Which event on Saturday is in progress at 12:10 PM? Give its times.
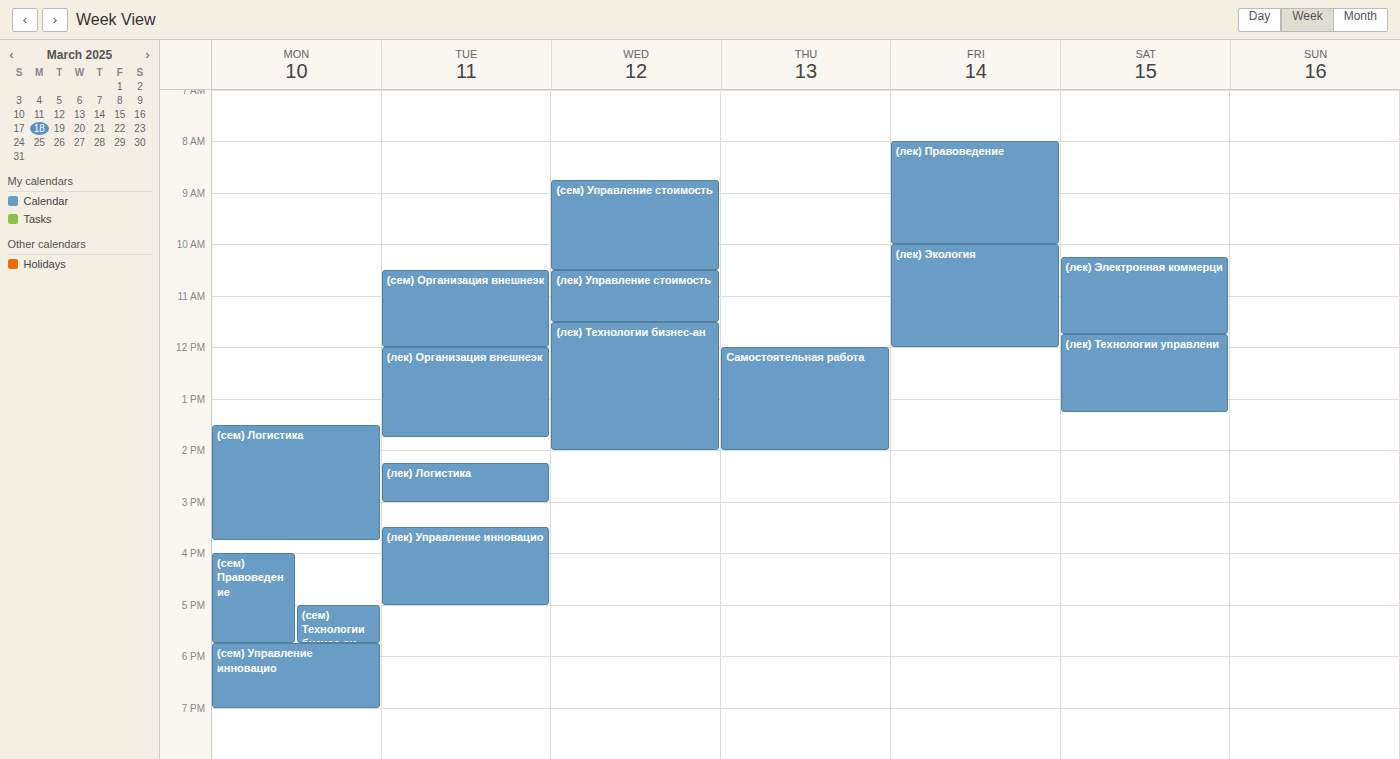
"(лек) Технологии управлени", 11:45 AM to 1:15 PM